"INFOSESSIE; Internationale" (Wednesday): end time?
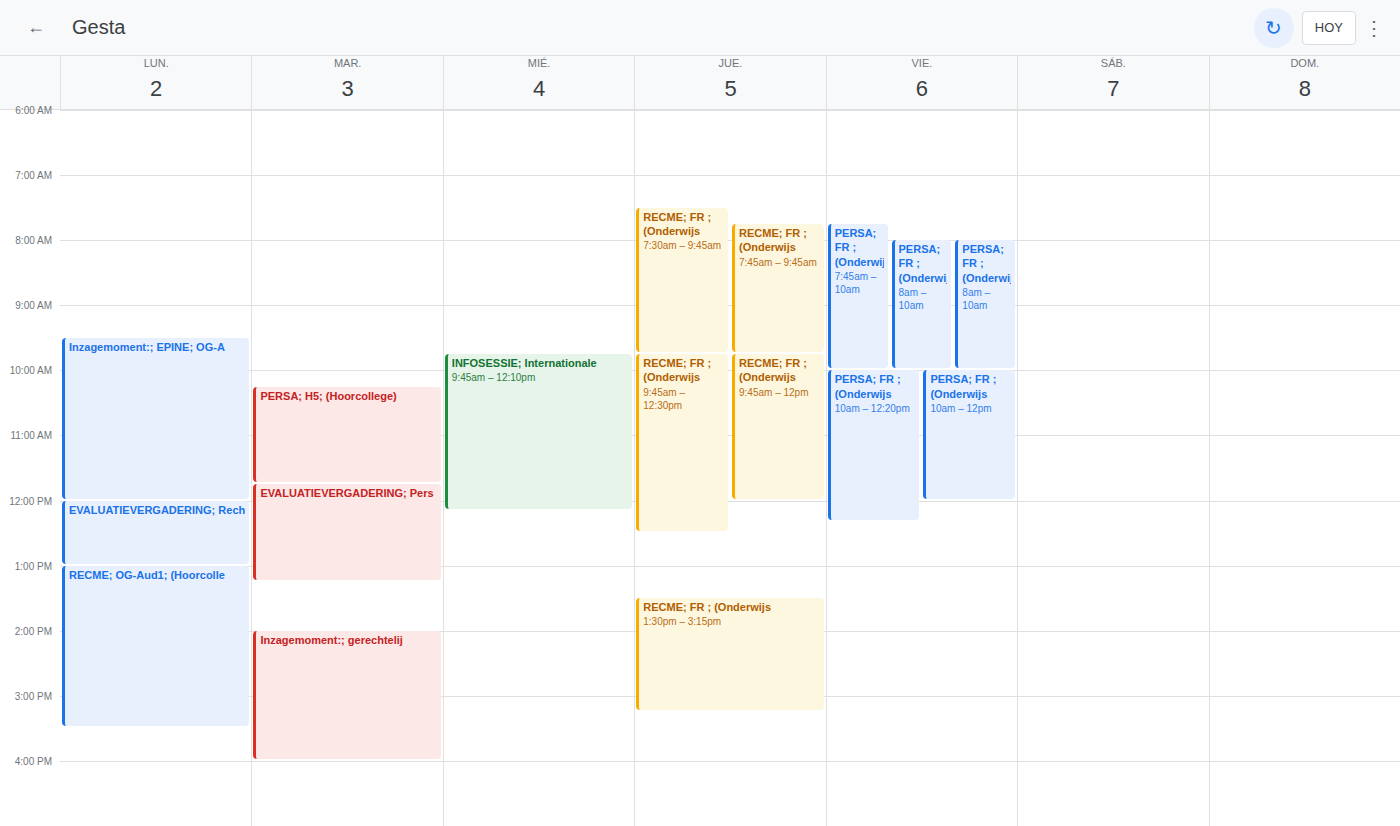
12:10 PM